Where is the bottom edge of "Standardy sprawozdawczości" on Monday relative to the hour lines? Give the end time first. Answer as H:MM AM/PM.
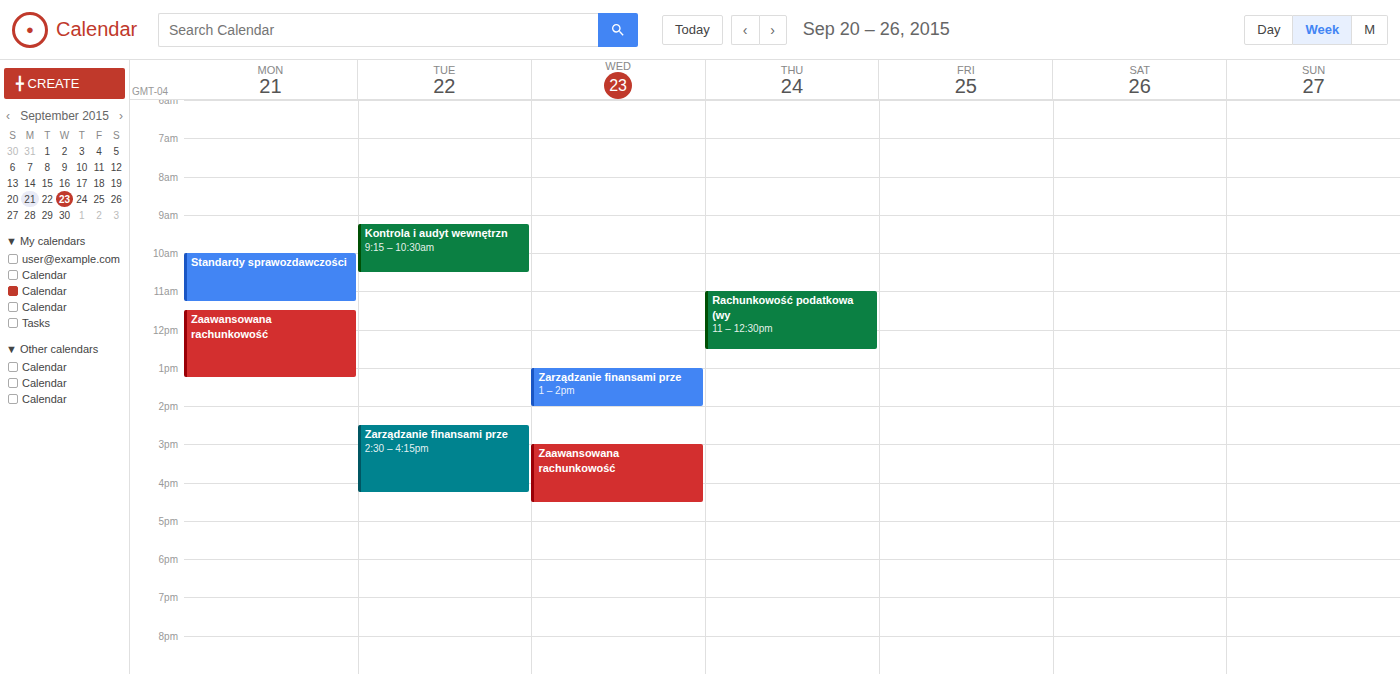
11:15 AM -- neither: a quarter of the way from the 11 AM line to the 12 PM line.